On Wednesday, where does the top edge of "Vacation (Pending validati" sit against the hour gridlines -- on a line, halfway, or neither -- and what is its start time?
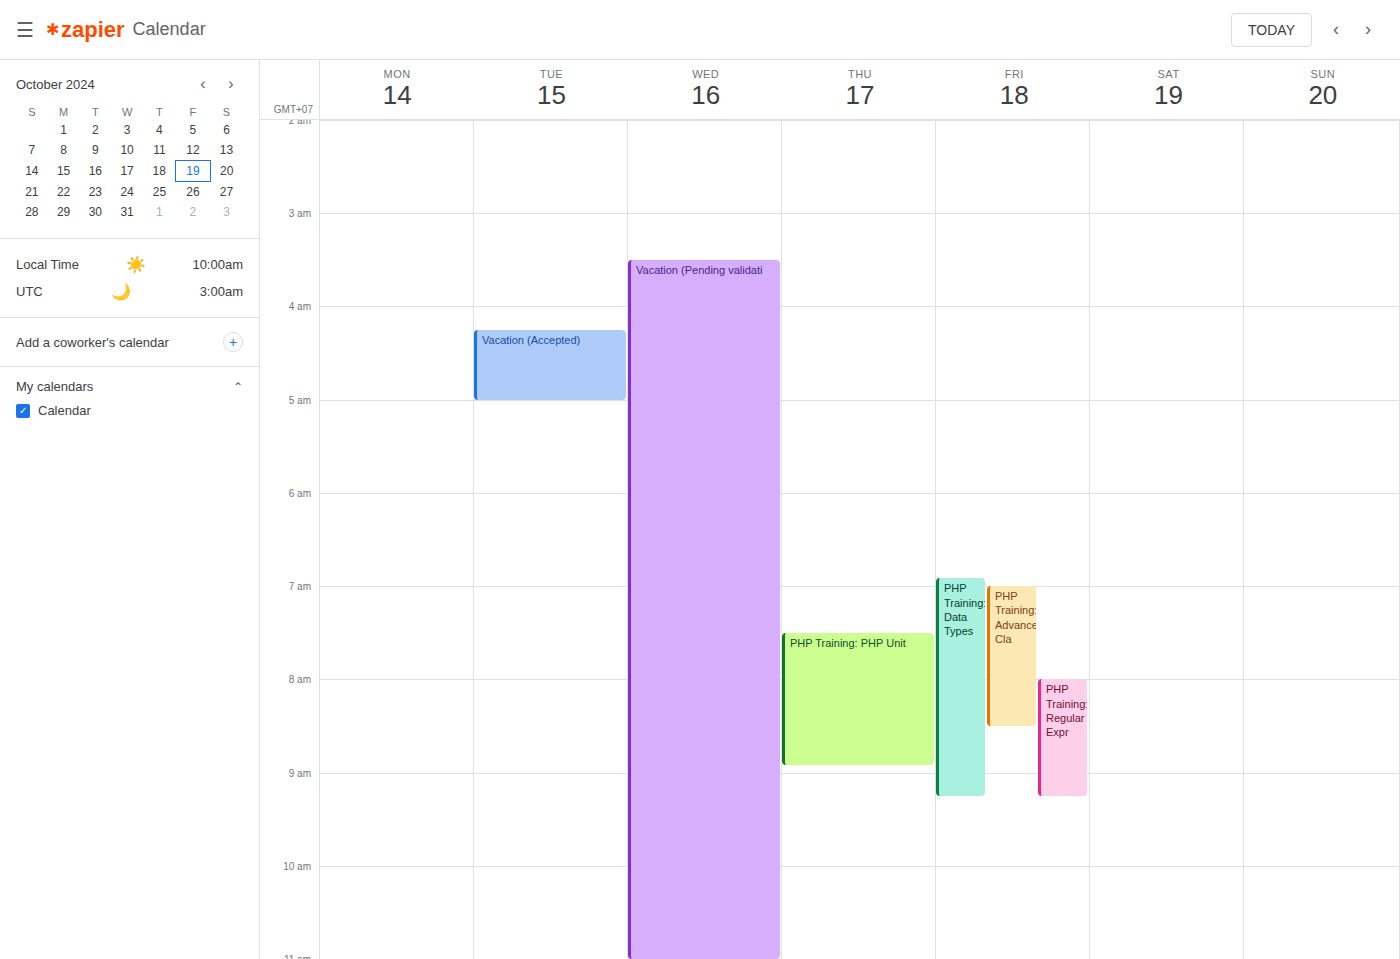
03:30 -- halfway between the 03:00 and 04:00 lines.